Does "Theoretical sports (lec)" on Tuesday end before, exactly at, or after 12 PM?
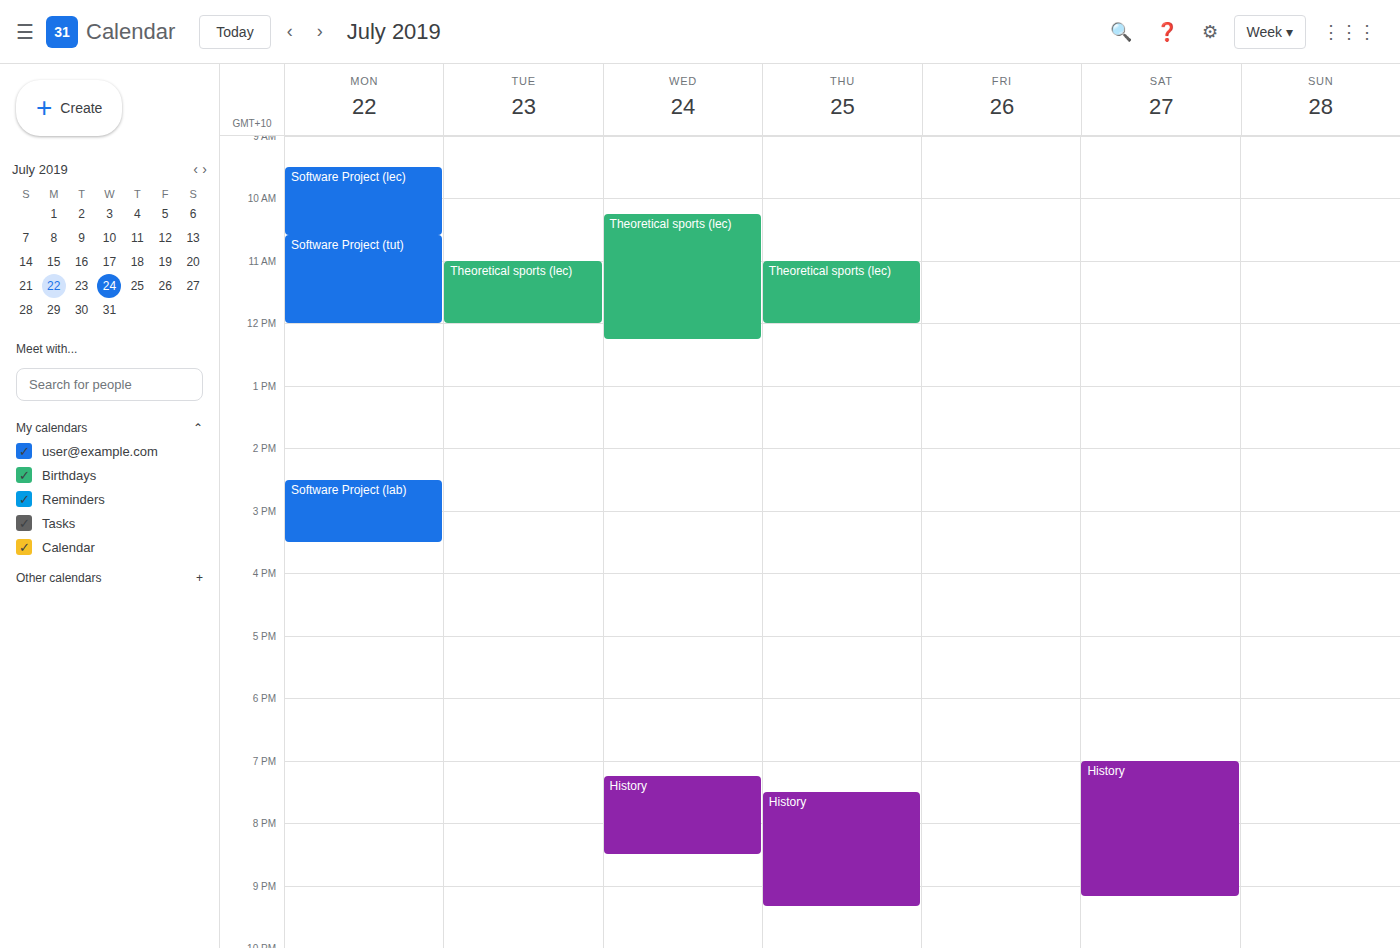
12:00 PM -- exactly at 12 PM, on the 12 PM line.